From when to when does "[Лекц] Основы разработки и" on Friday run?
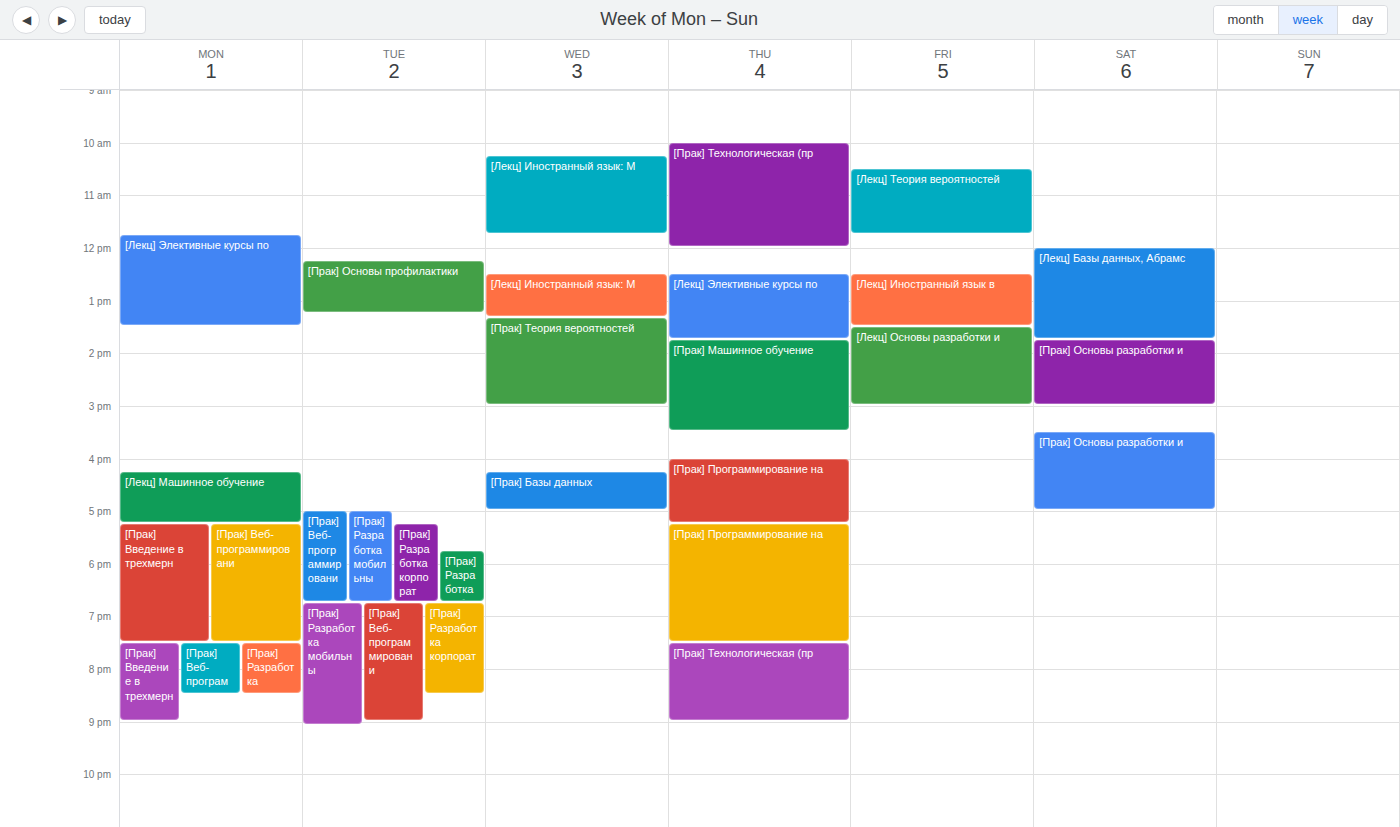
1:30 PM to 3:00 PM